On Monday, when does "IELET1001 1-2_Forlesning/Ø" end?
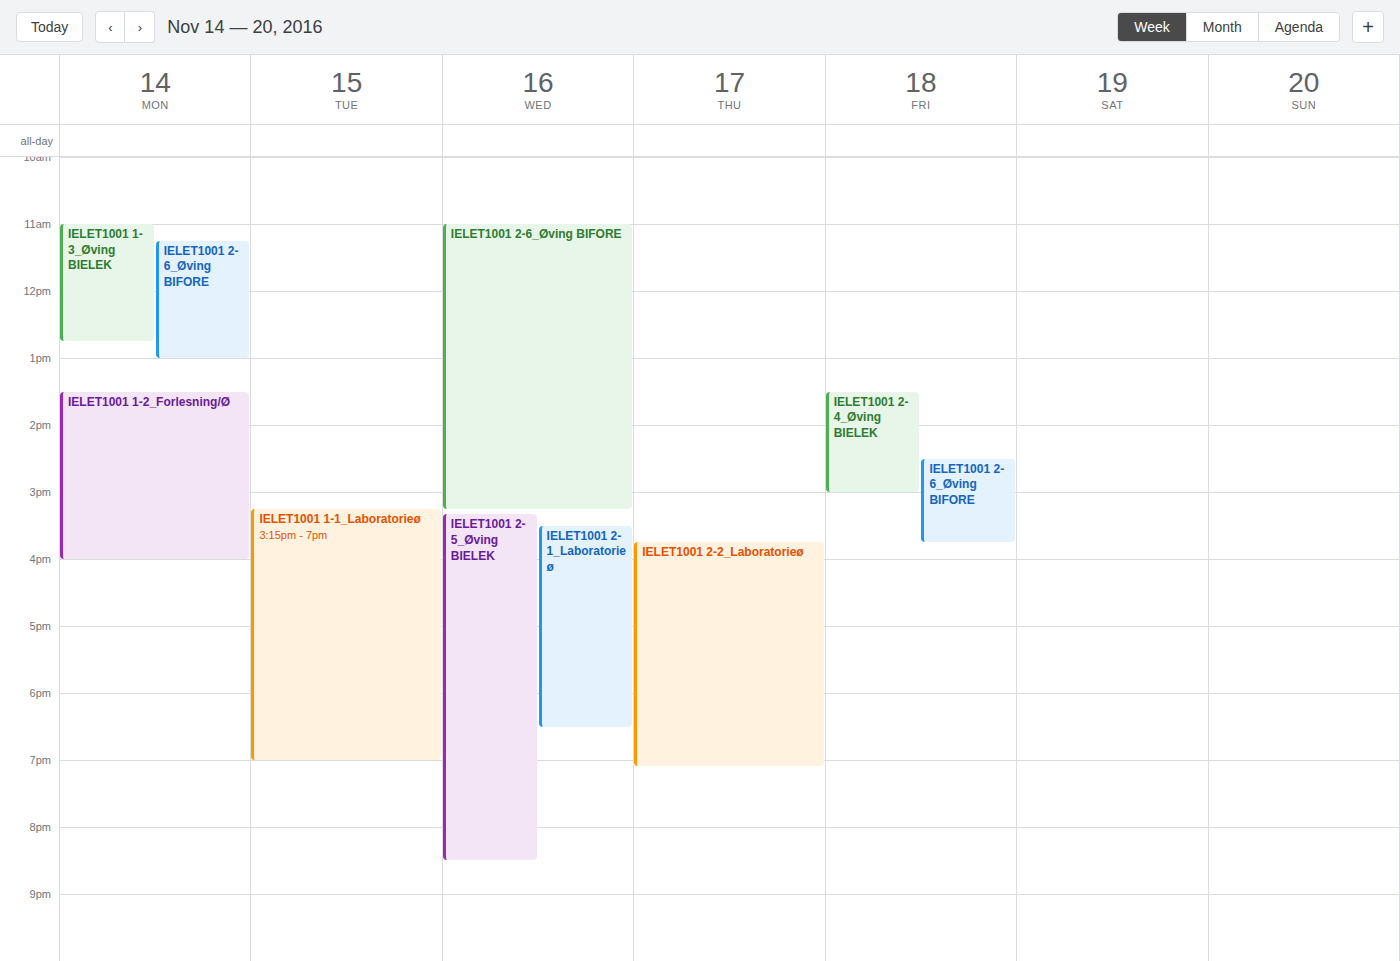
4:00 PM